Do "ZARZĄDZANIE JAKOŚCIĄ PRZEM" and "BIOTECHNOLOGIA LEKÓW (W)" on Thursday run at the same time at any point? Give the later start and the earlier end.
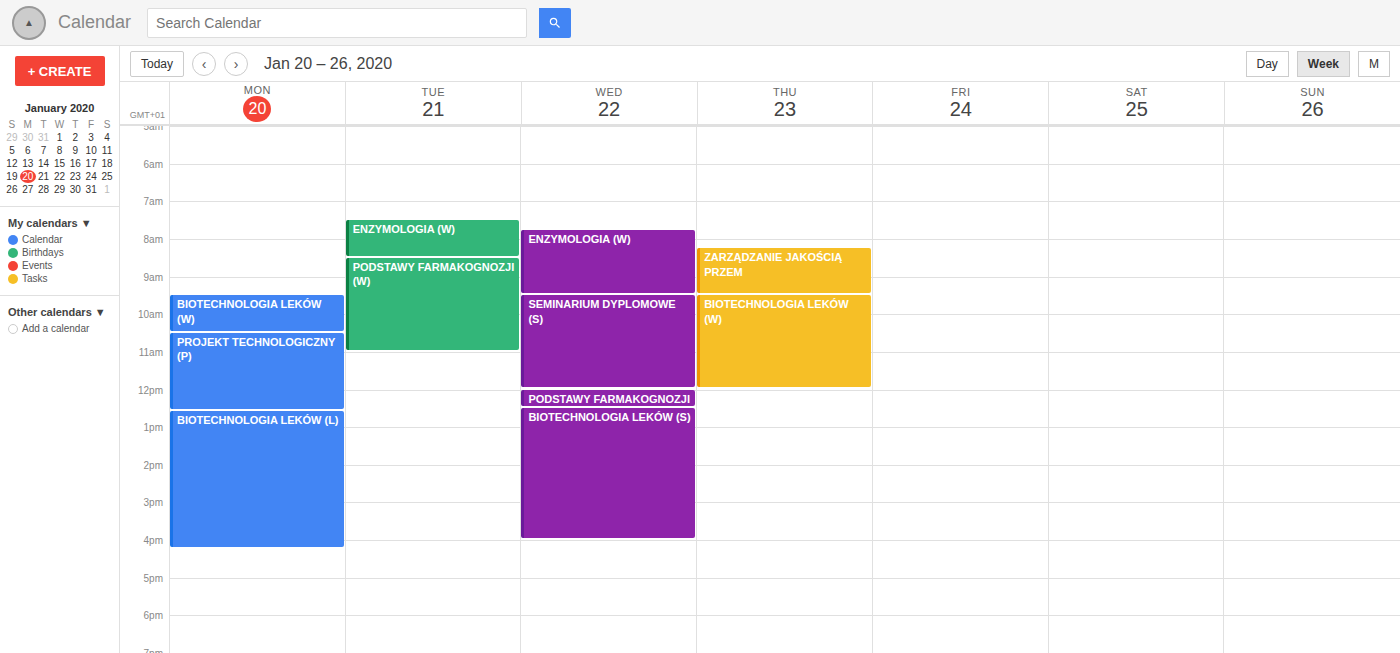
"ZARZĄDZANIE JAKOŚCIĄ PRZEM" ends at 9:30 AM, exactly when "BIOTECHNOLOGIA LEKÓW (W)" starts -- they touch but do not overlap.